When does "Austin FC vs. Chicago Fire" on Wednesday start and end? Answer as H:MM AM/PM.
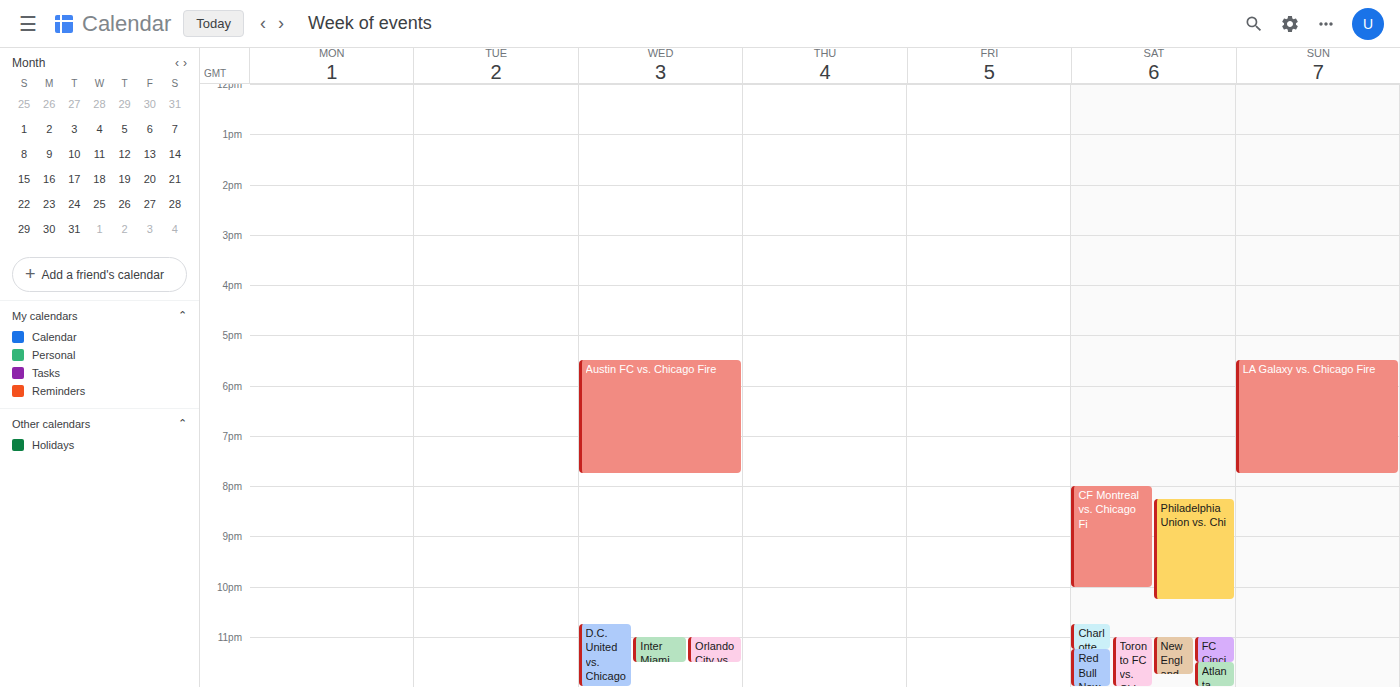
5:30 PM to 7:45 PM